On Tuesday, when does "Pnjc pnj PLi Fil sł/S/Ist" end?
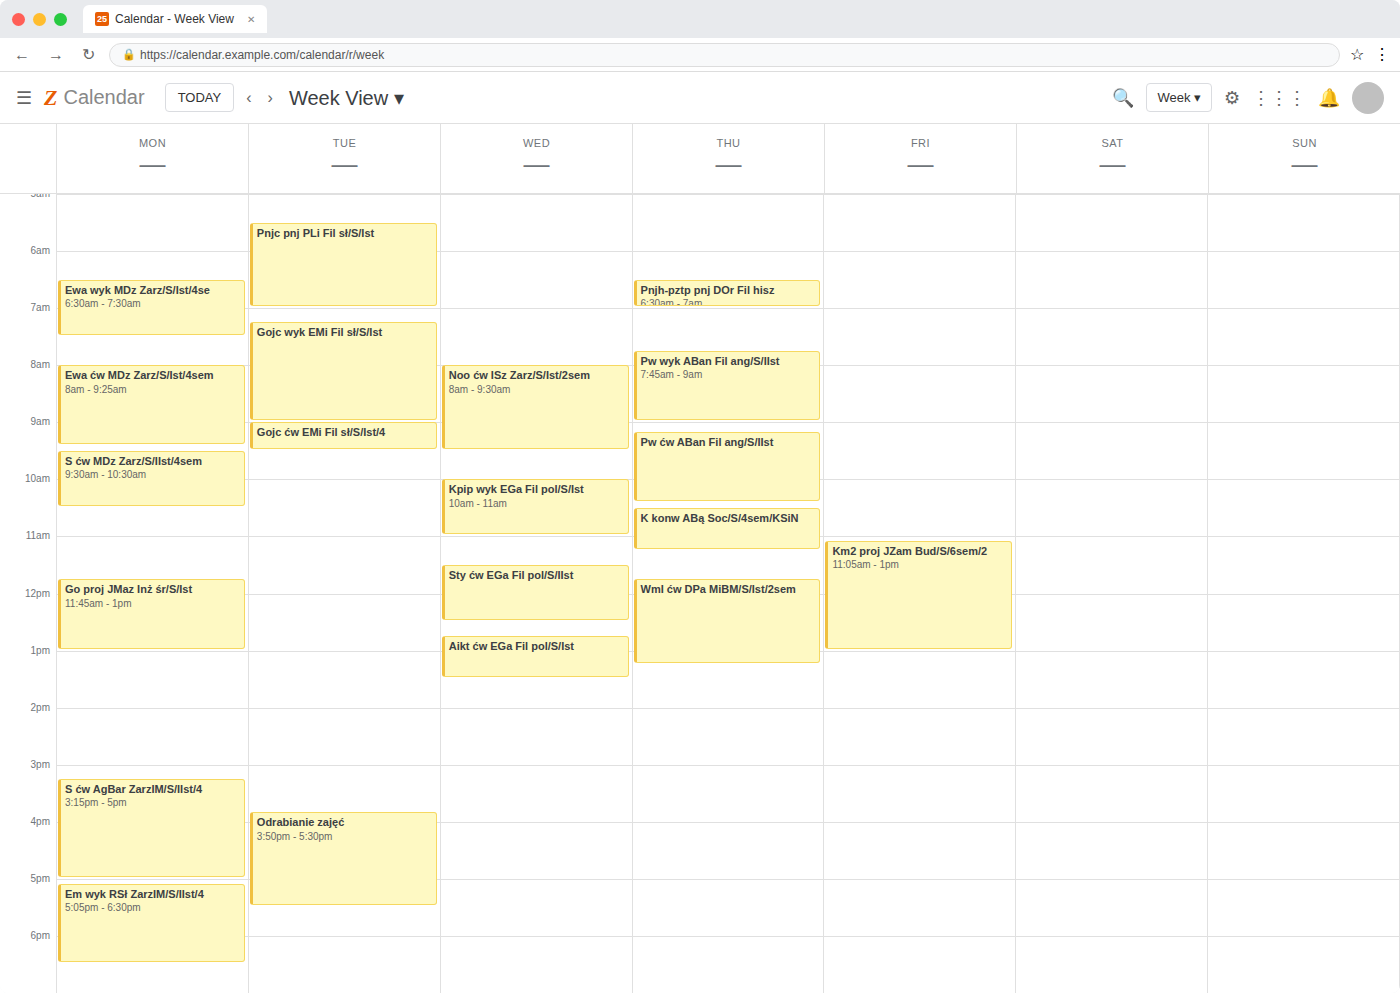
7:00 AM